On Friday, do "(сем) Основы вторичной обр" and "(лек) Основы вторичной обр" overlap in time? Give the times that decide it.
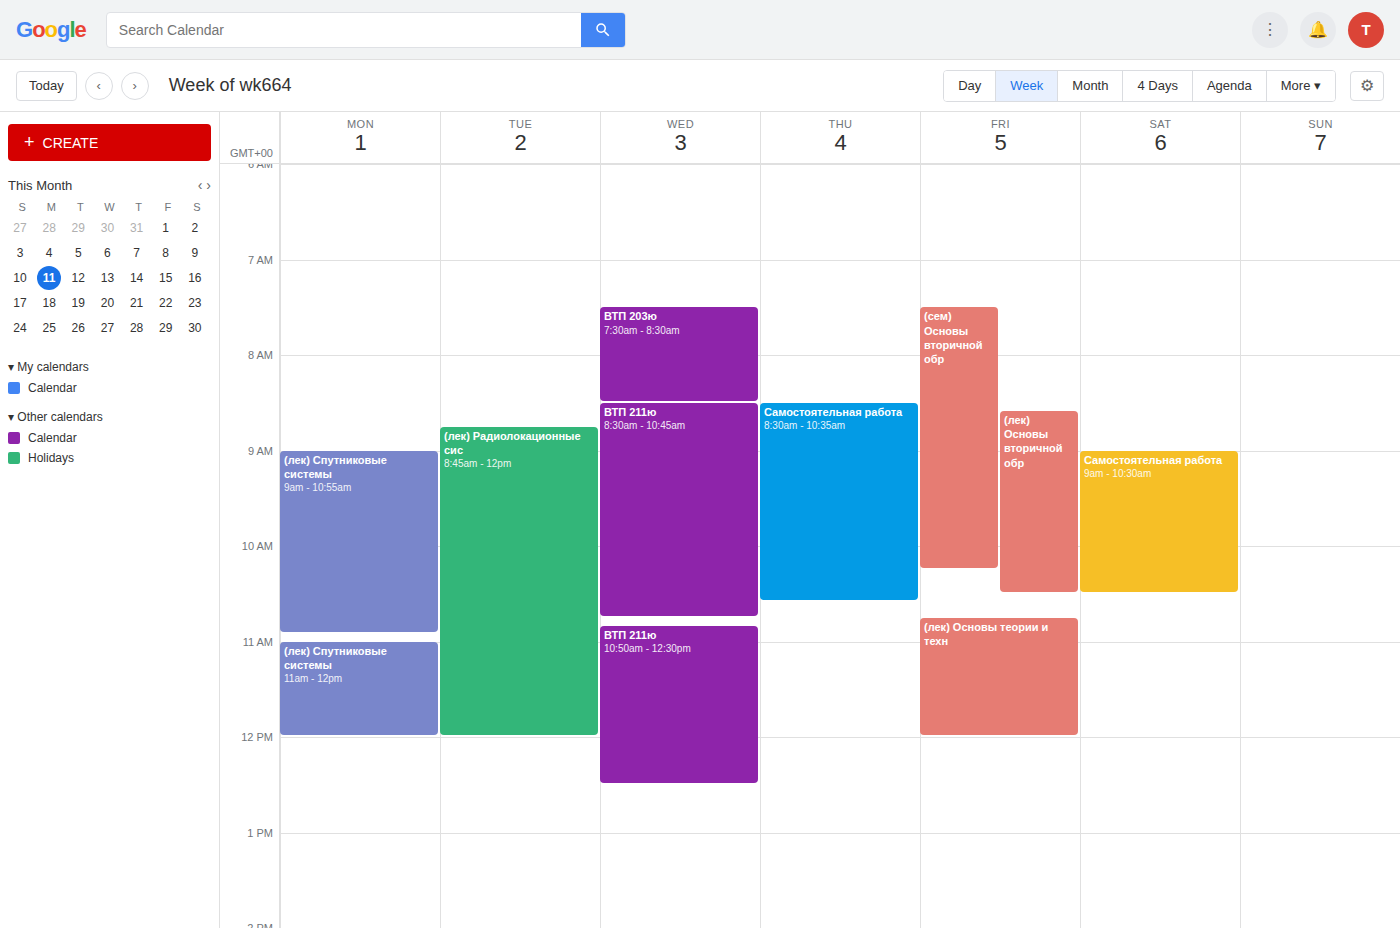
"(лек) Основы вторичной обр" starts at 08:35, before "(сем) Основы вторичной обр" ends at 10:15 -- they overlap.